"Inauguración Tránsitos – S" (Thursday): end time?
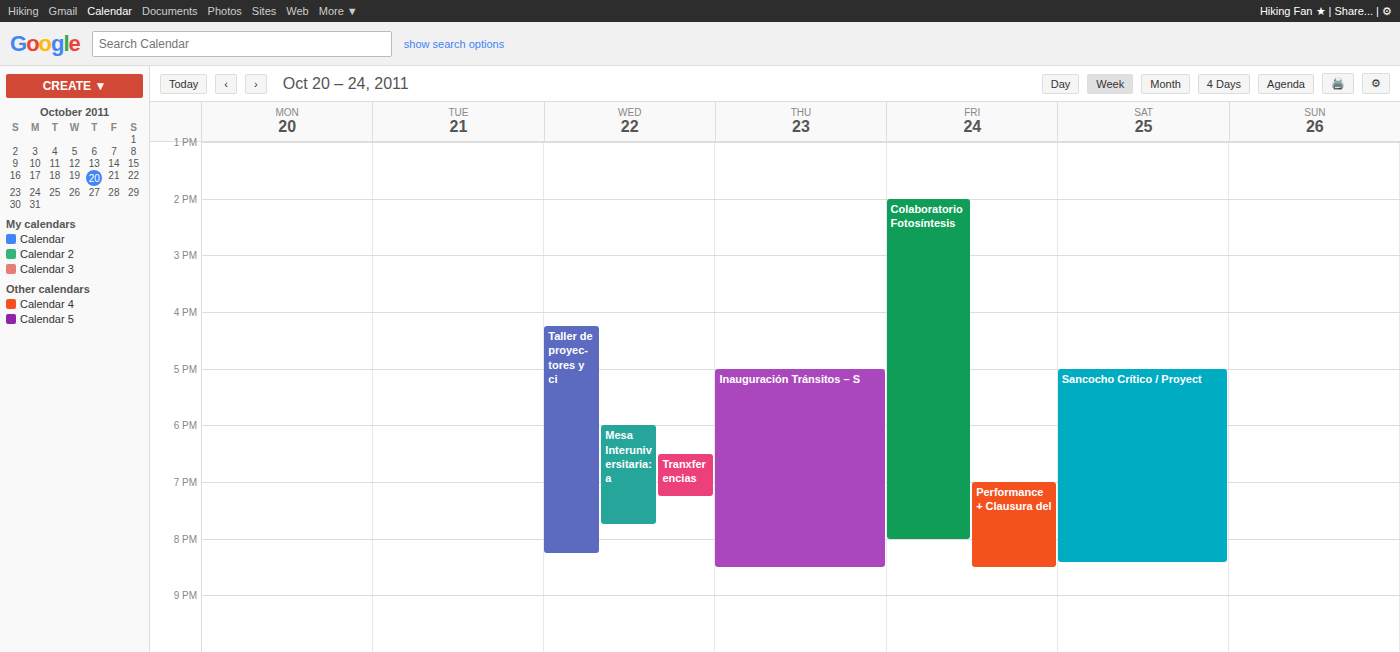
8:30 PM